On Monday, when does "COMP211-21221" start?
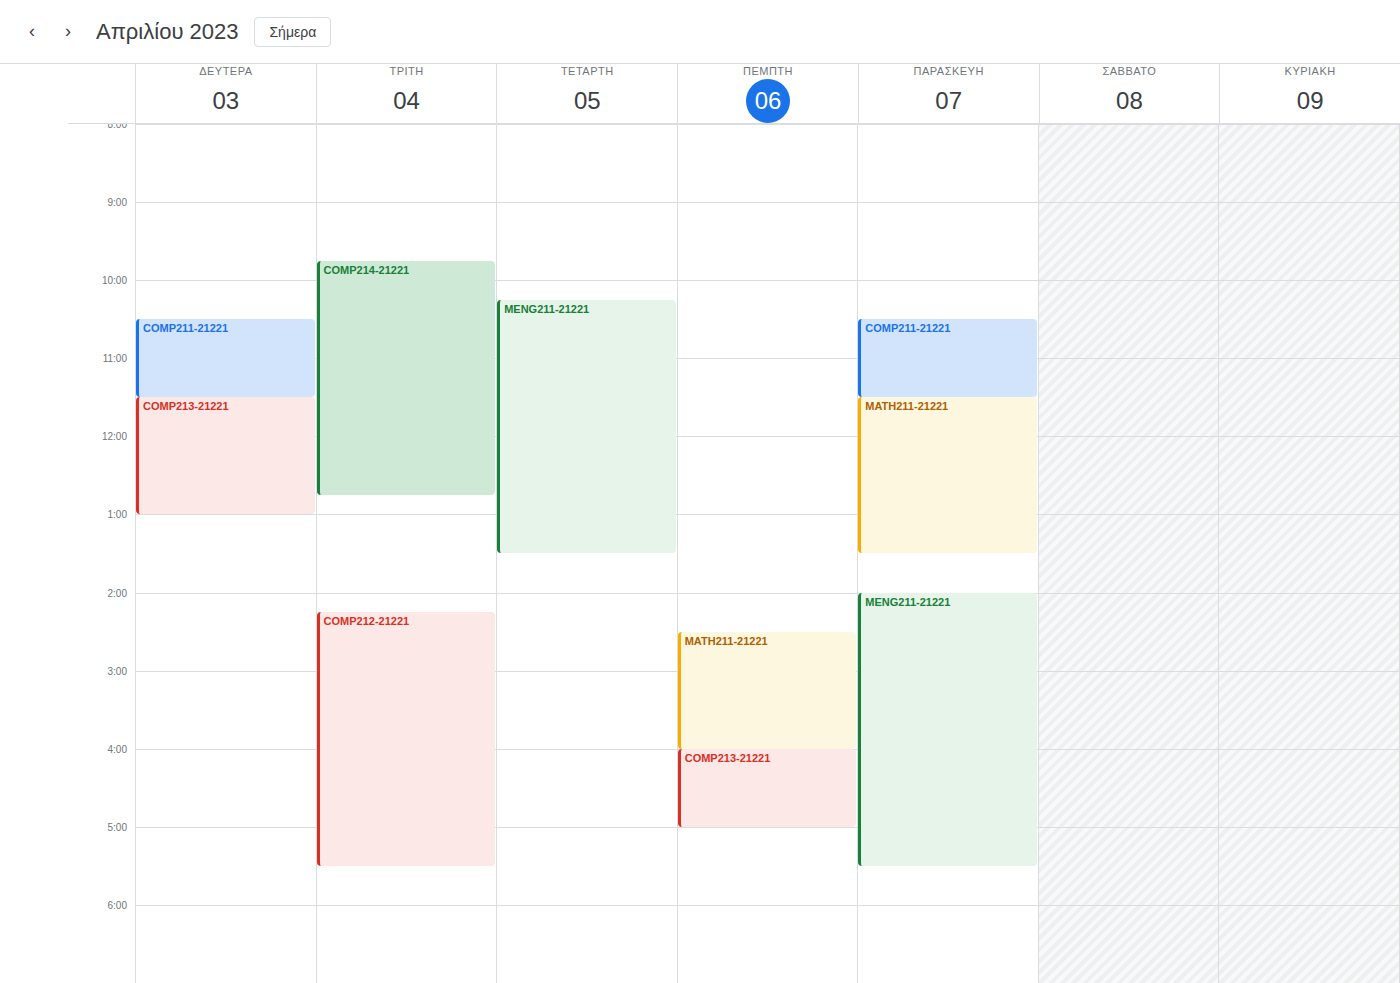
10:30 AM